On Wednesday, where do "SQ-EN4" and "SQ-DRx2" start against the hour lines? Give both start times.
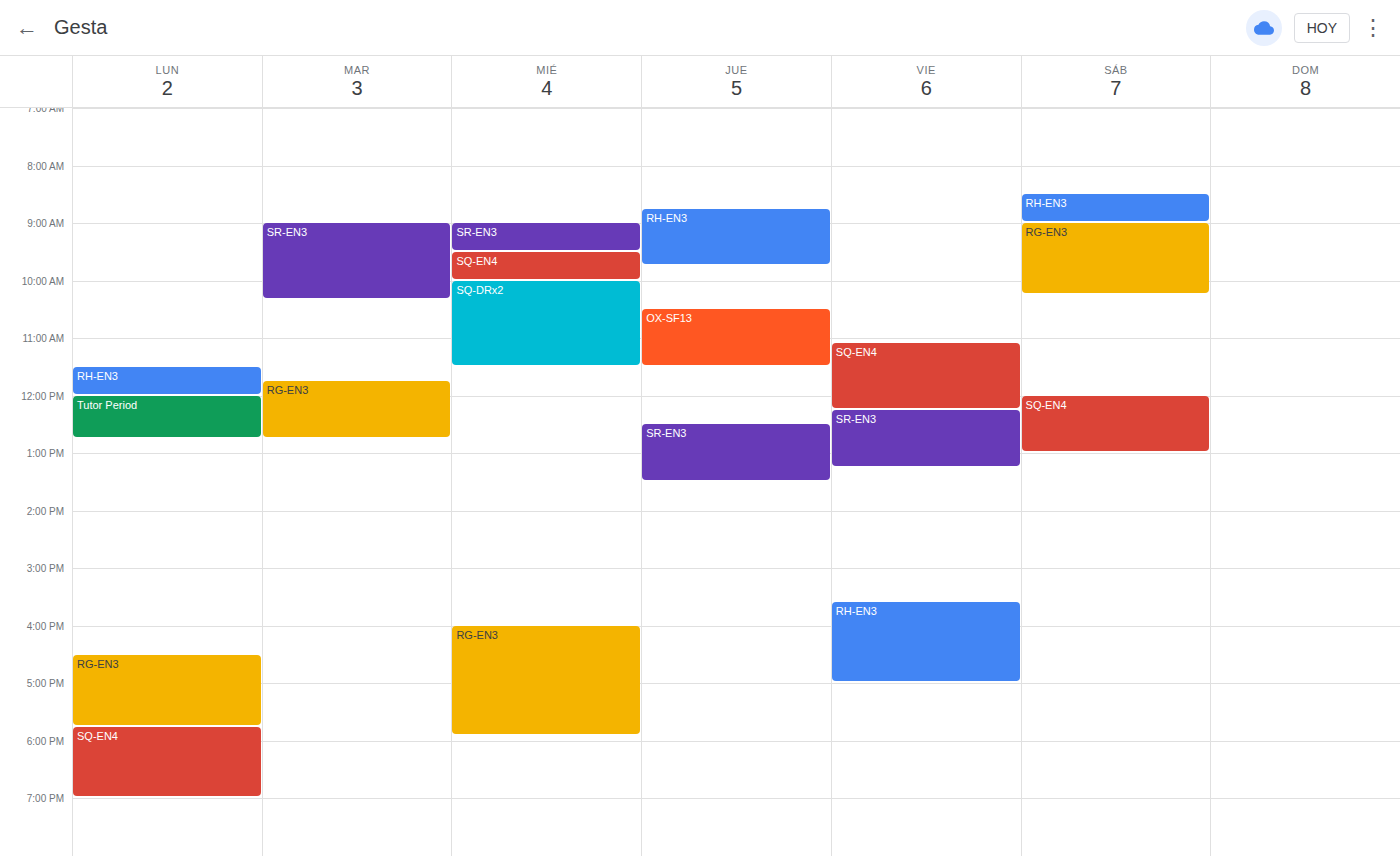
"SQ-EN4": 9:30 AM, halfway between the 9 AM and 10 AM lines. "SQ-DRx2": 10:00 AM, exactly on the 10 AM line.